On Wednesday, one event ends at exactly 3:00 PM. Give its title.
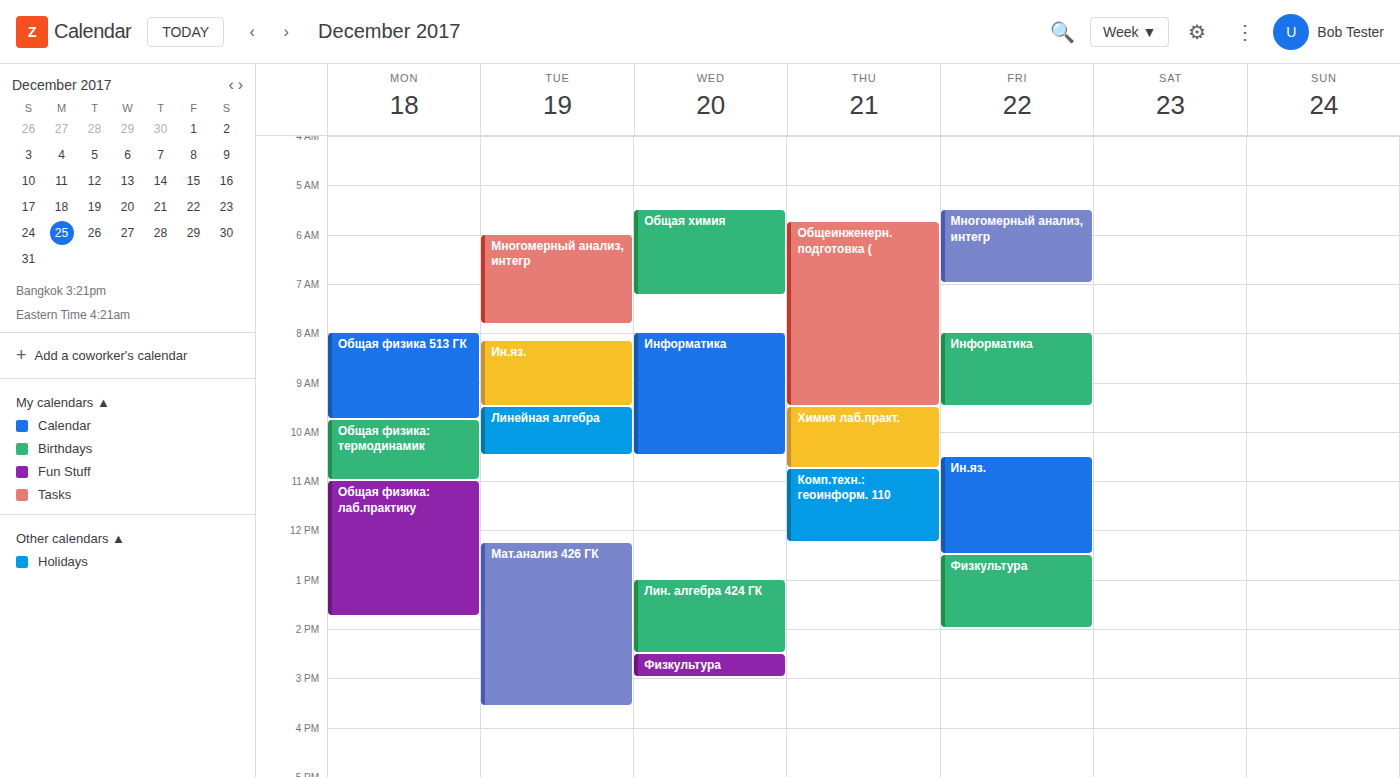
"Физкультура"